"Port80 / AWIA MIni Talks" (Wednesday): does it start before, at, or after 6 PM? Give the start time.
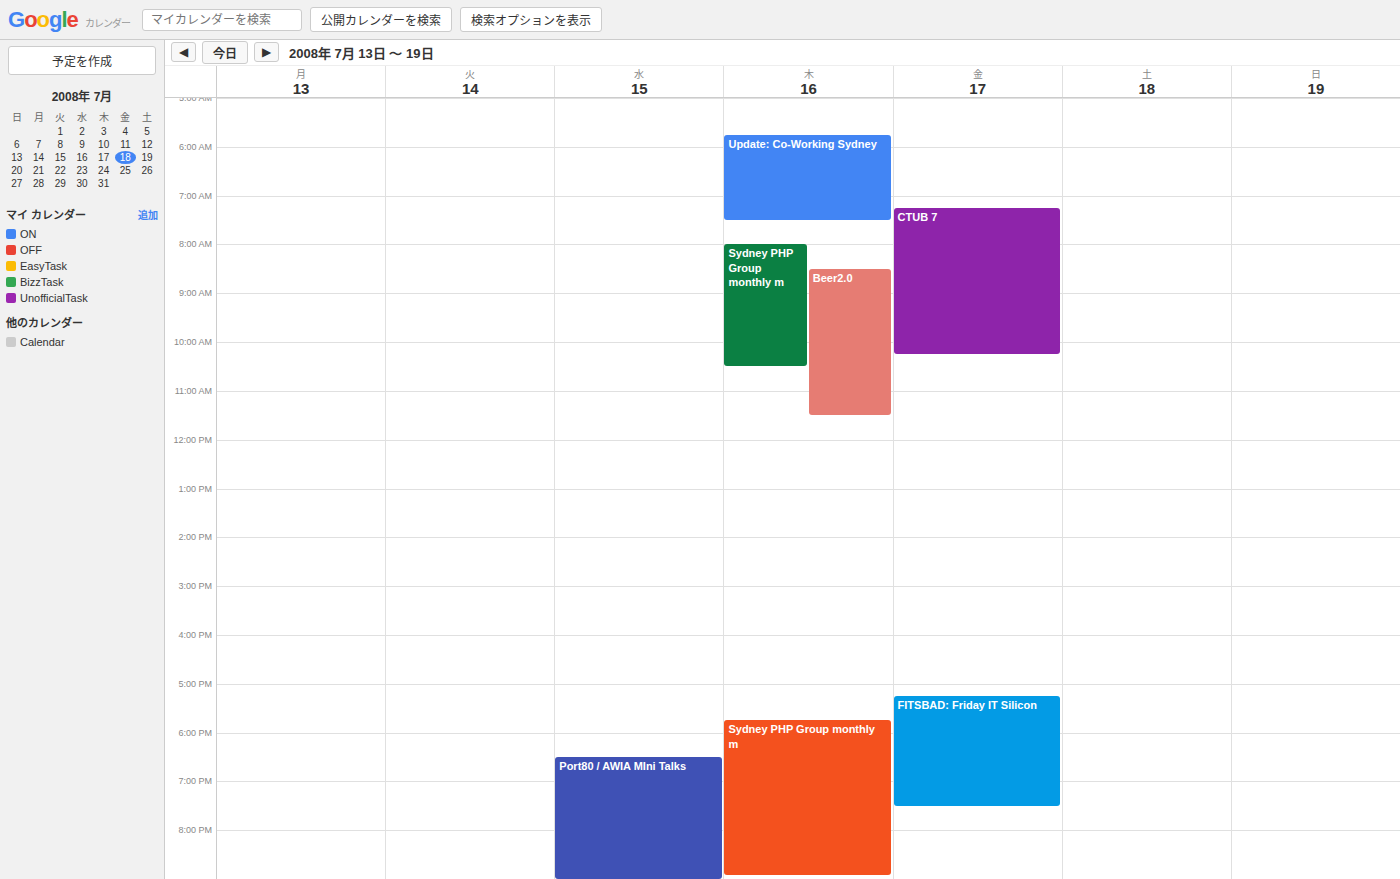
6:30 PM -- after 6 PM, 30 minutes below the 6 PM line.